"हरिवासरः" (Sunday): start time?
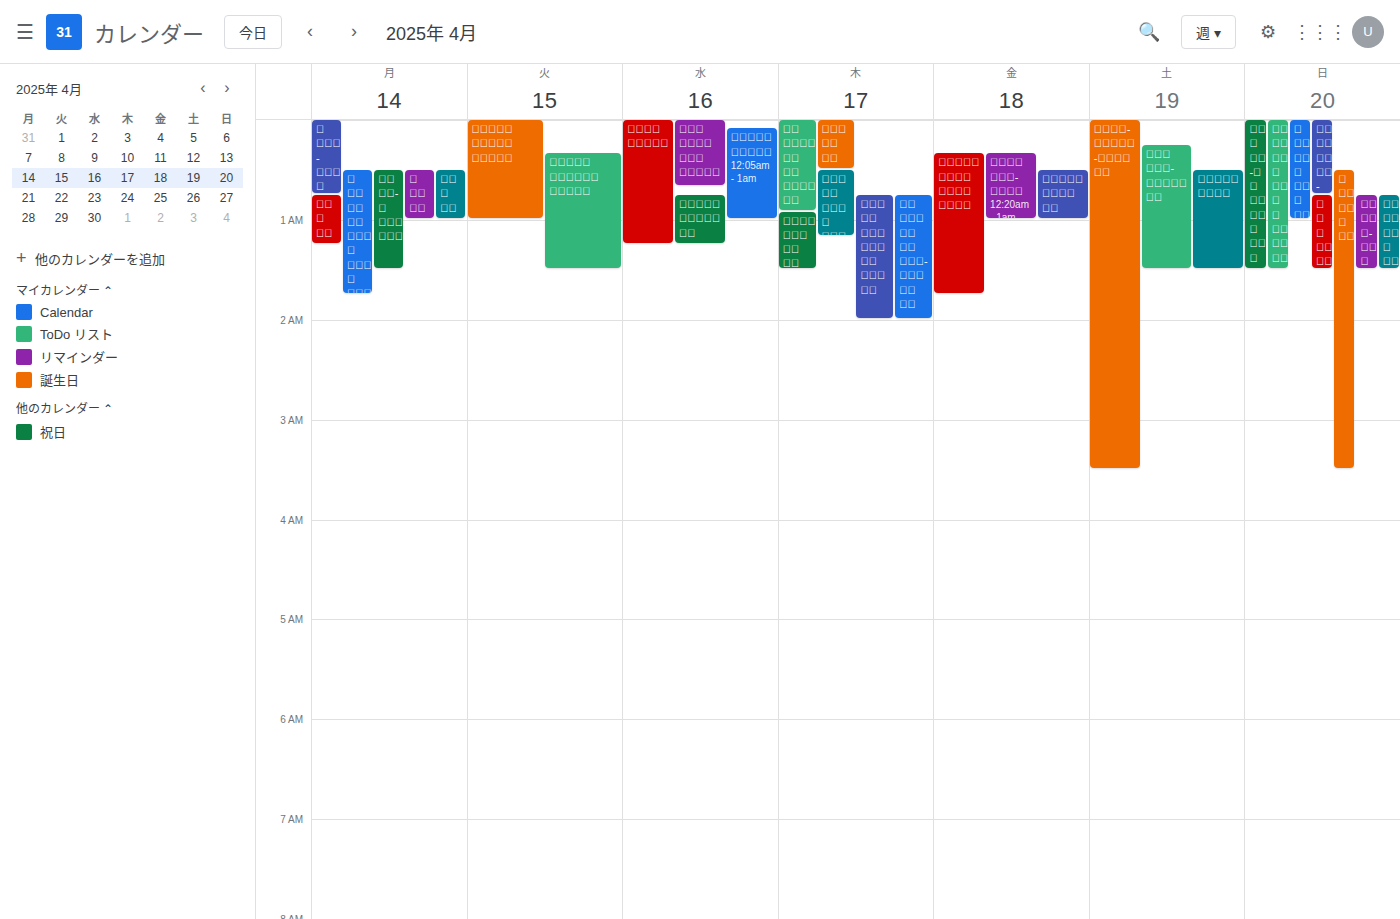
12:30 AM